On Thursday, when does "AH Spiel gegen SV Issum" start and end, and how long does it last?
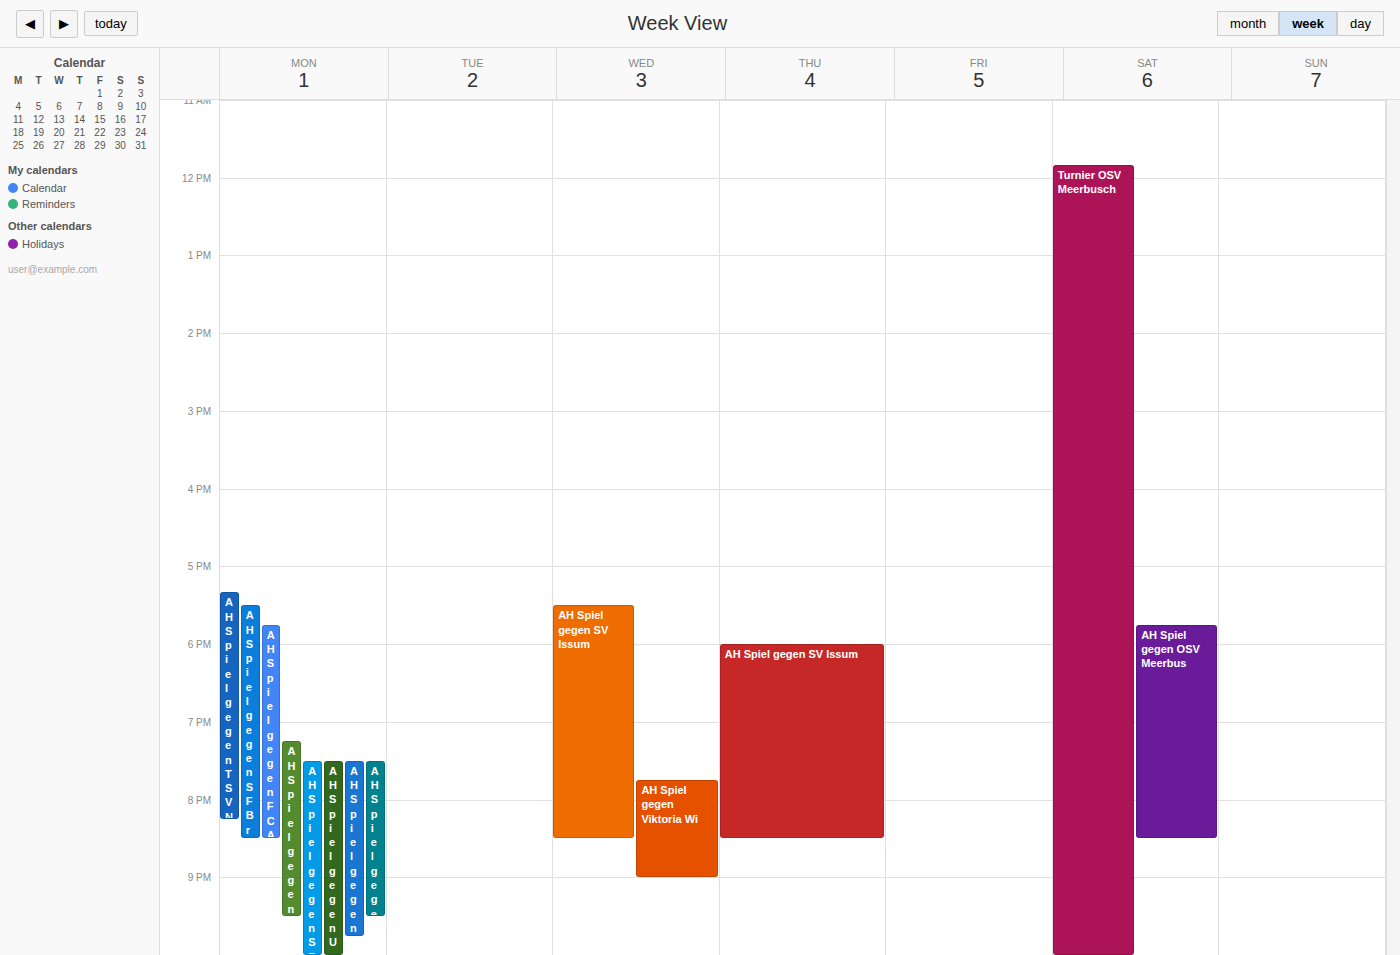
18:00 to 20:30, 2 hours 30 minutes